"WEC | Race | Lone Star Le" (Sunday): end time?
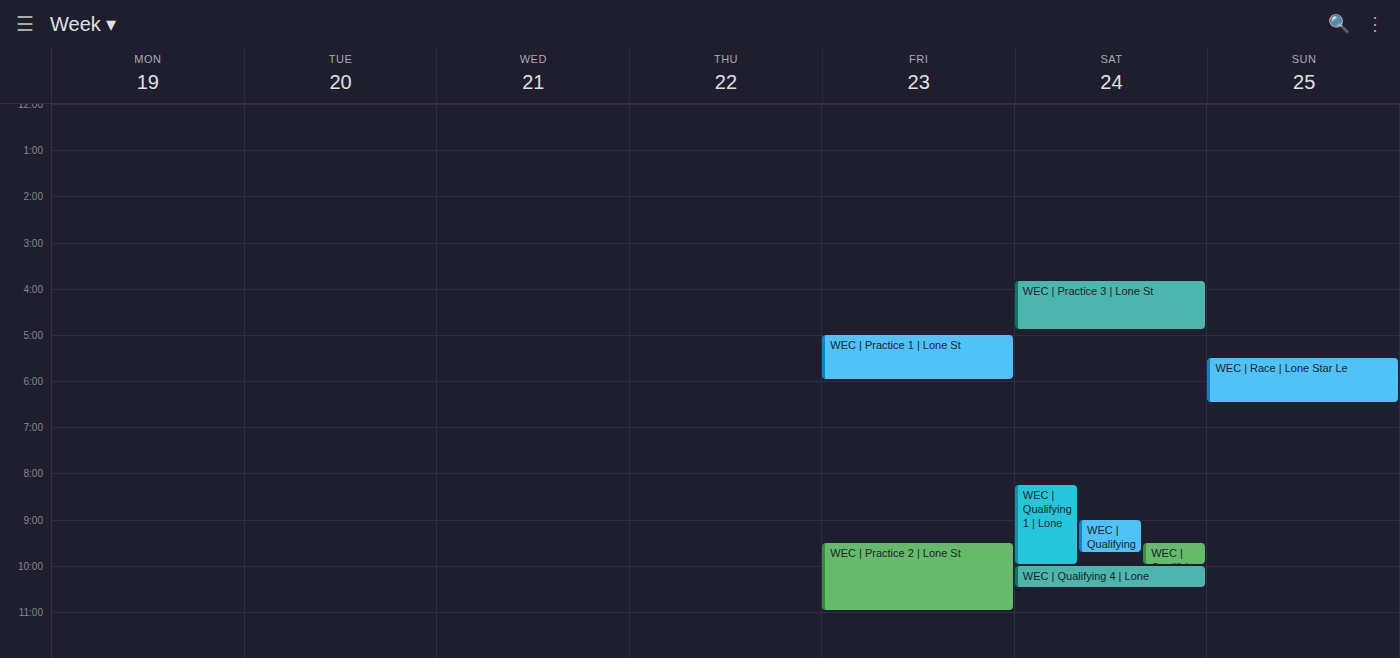
6:30 PM